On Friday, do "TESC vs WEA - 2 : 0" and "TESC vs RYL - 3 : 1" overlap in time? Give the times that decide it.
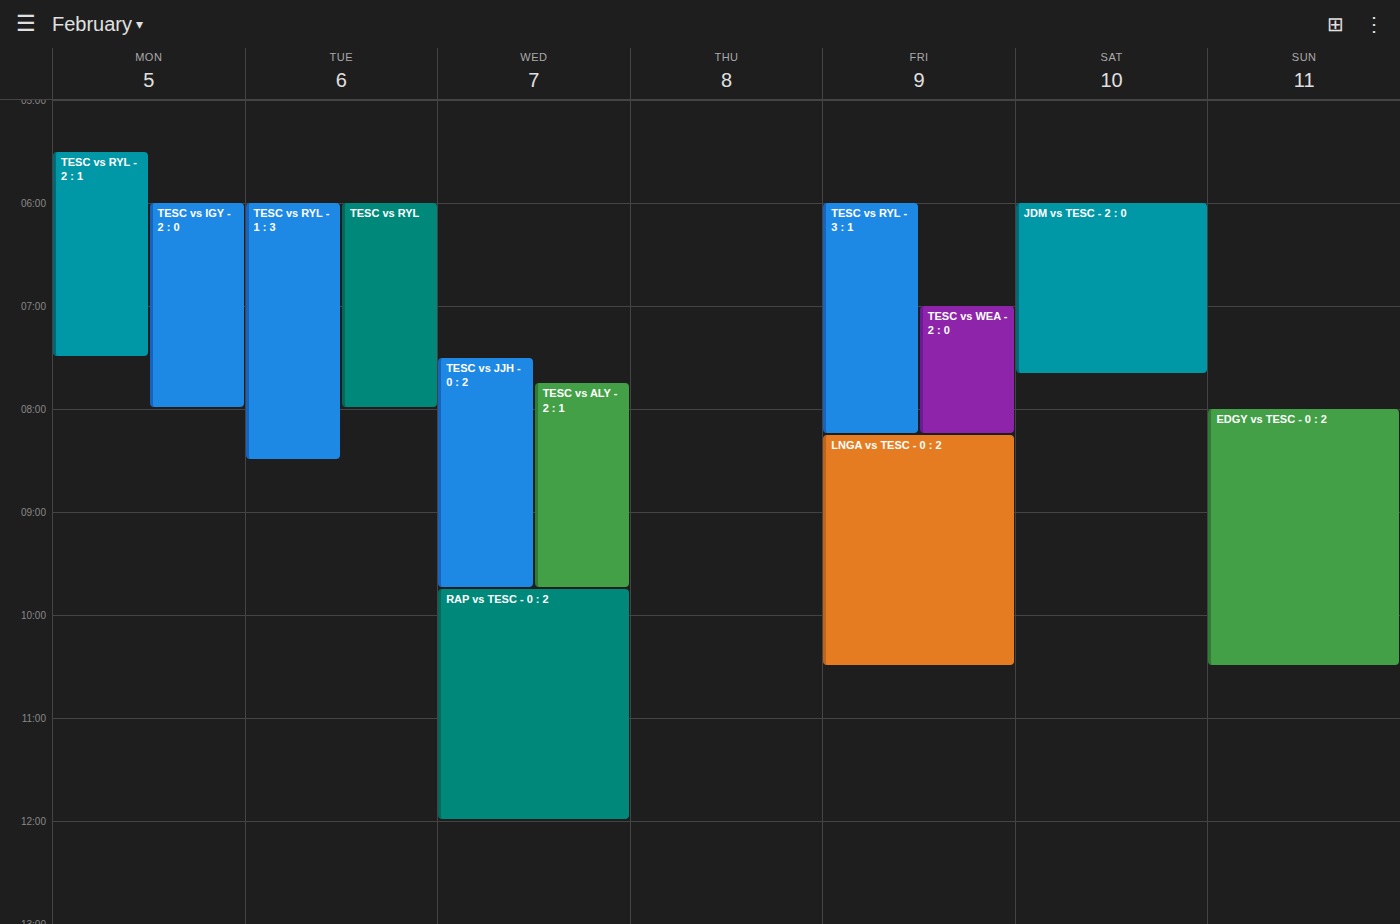
"TESC vs WEA - 2 : 0" starts at 7:00 AM, before "TESC vs RYL - 3 : 1" ends at 8:15 AM -- they overlap.